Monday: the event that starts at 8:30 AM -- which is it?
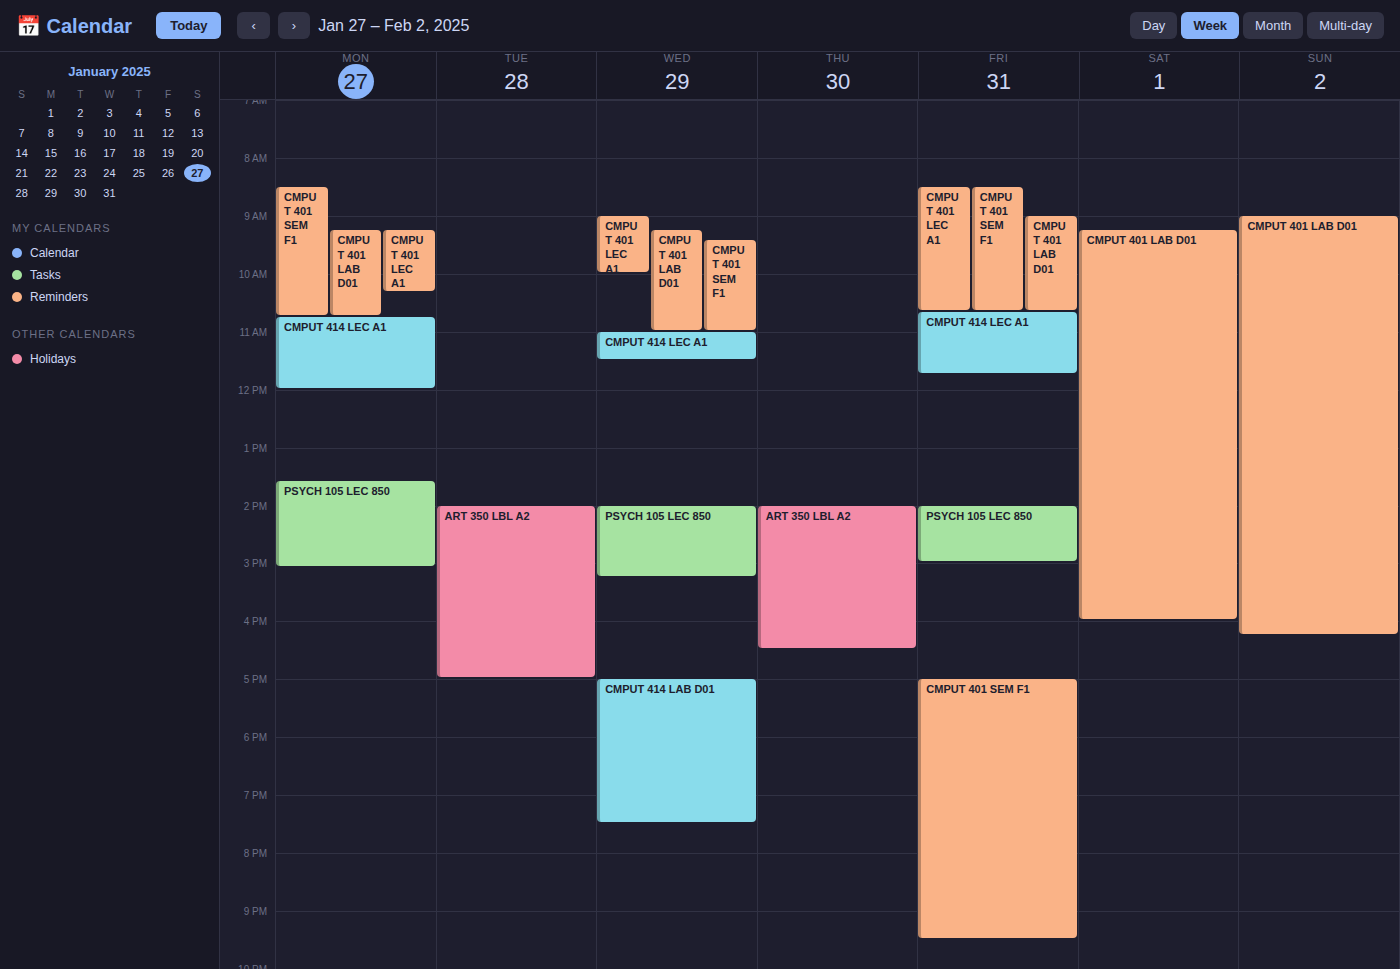
"CMPUT 401 SEM F1"